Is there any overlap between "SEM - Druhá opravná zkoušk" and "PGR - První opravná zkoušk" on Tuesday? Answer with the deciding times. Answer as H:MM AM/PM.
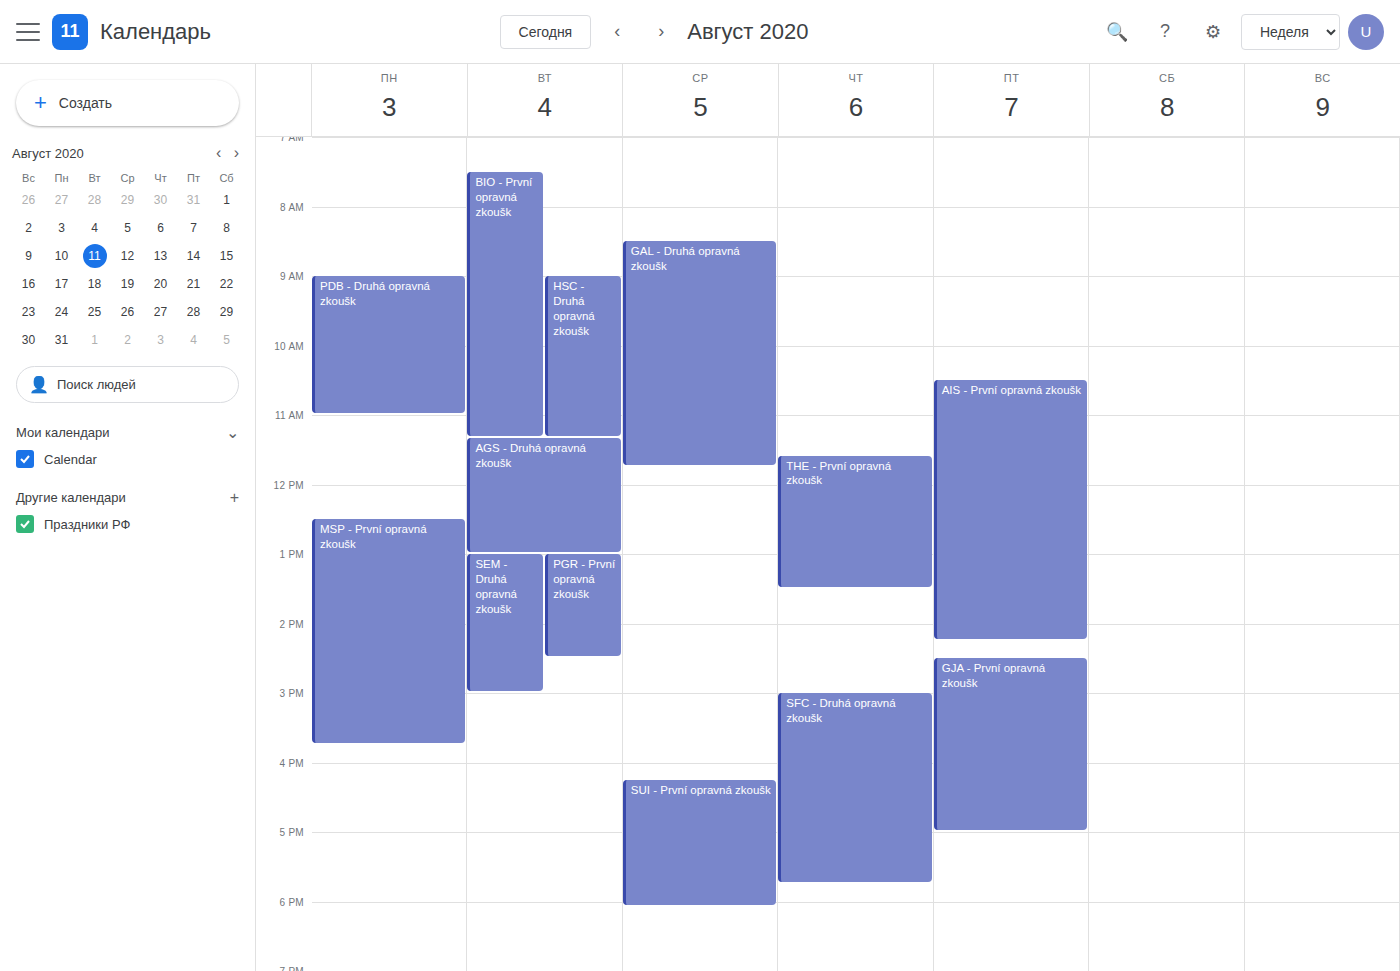
"PGR - První opravná zkoušk" runs 1:00 PM to 2:30 PM, inside "SEM - Druhá opravná zkoušk" -- they overlap.